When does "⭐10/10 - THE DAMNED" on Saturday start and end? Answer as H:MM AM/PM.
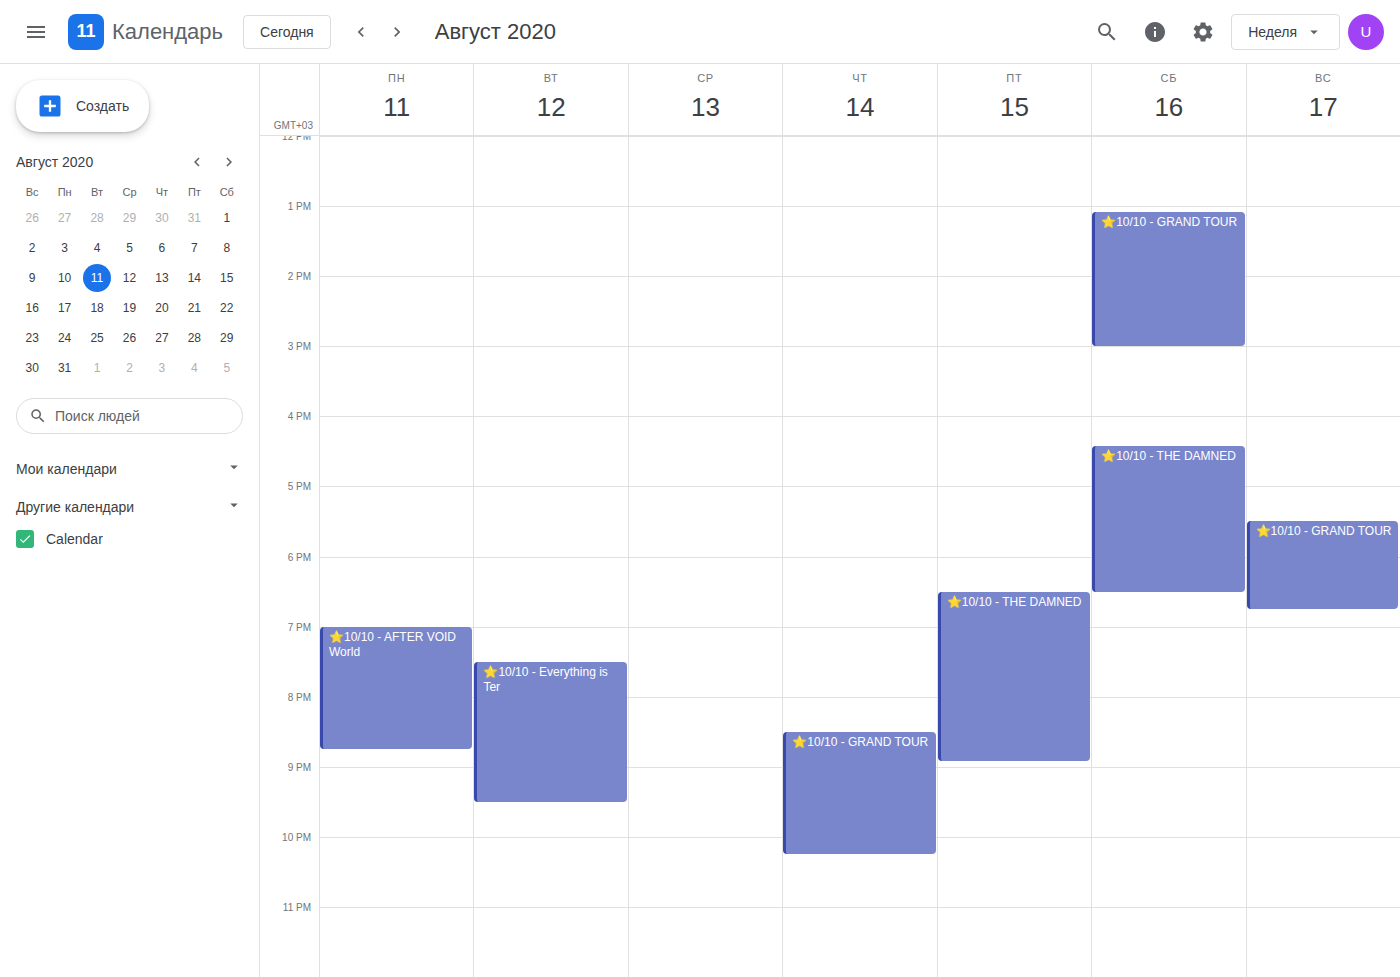
4:25 PM to 6:30 PM